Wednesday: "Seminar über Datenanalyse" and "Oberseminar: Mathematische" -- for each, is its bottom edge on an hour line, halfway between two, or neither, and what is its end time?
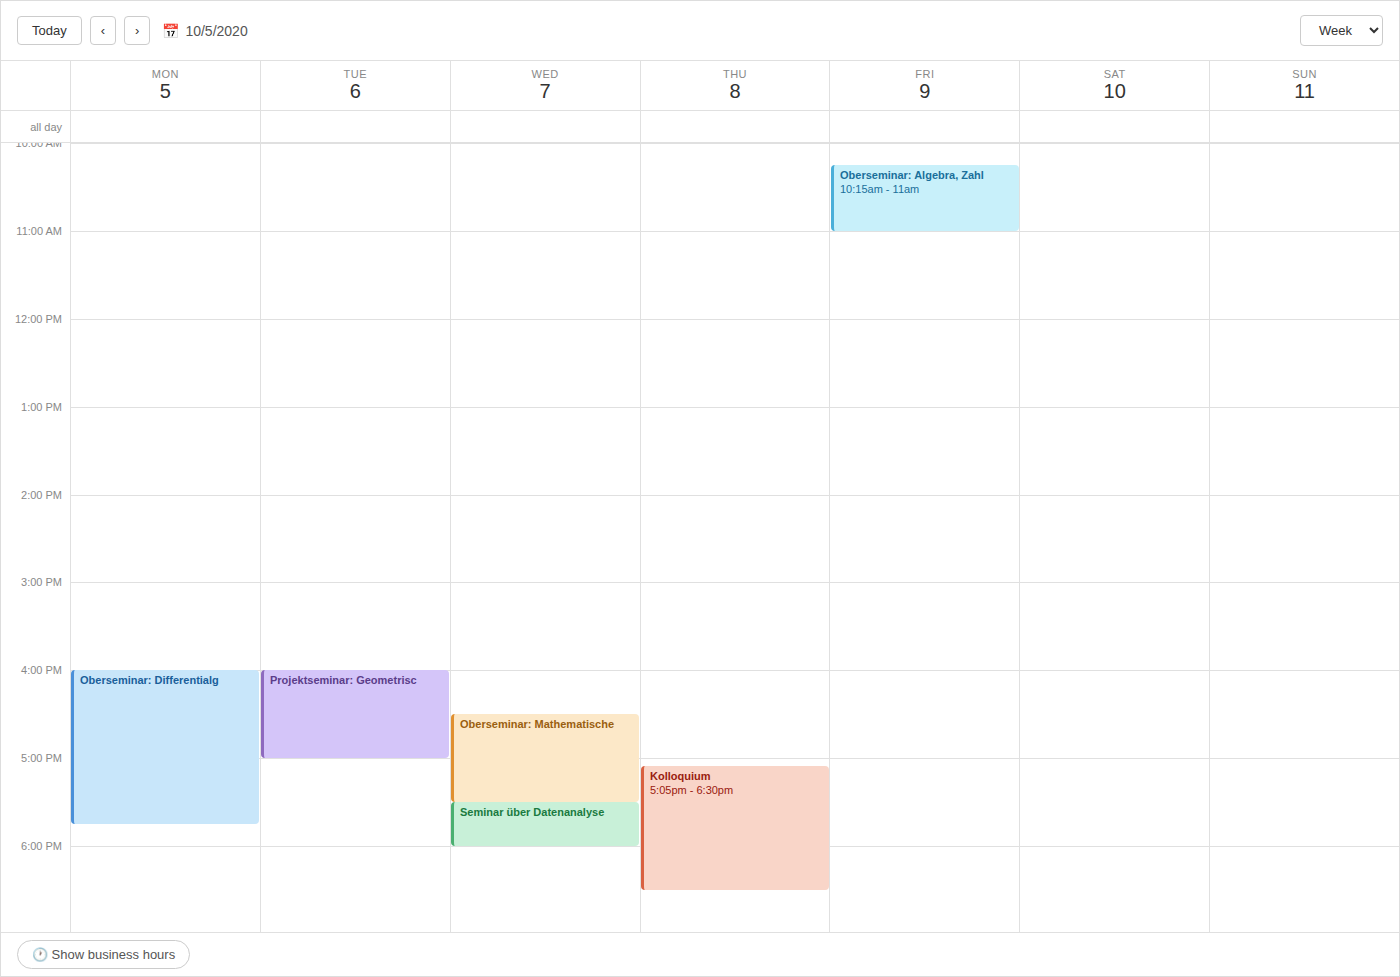
"Seminar über Datenanalyse": 6:00 PM, exactly on the 6 PM line. "Oberseminar: Mathematische": 5:30 PM, halfway between the 5 PM and 6 PM lines.